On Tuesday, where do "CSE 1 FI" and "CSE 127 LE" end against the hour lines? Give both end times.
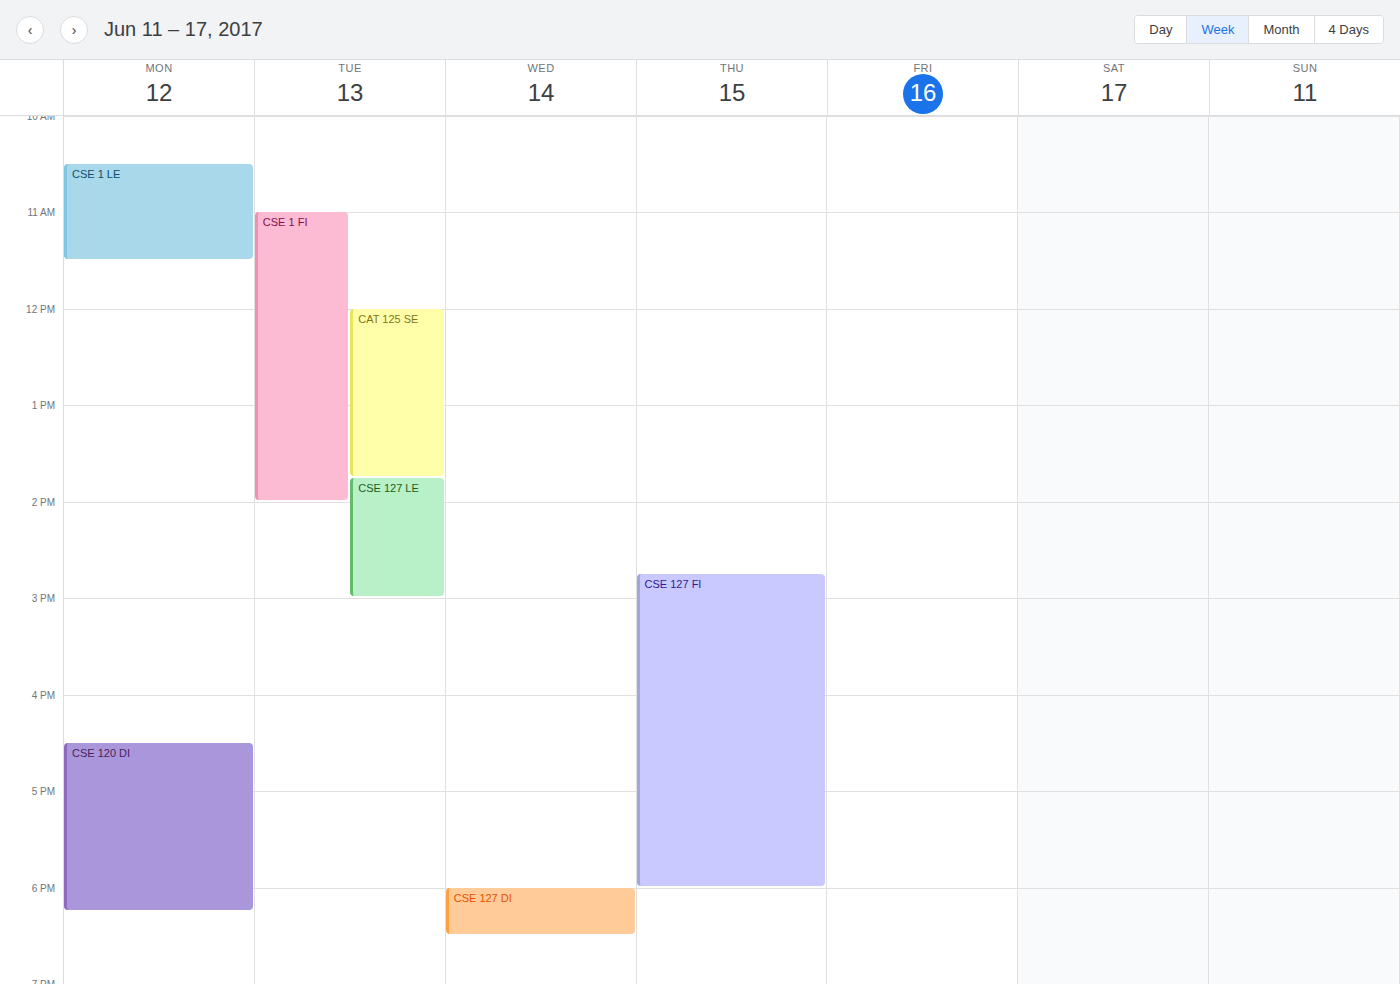
"CSE 1 FI": 2:00 PM, exactly on the 2 PM line. "CSE 127 LE": 3:00 PM, exactly on the 3 PM line.